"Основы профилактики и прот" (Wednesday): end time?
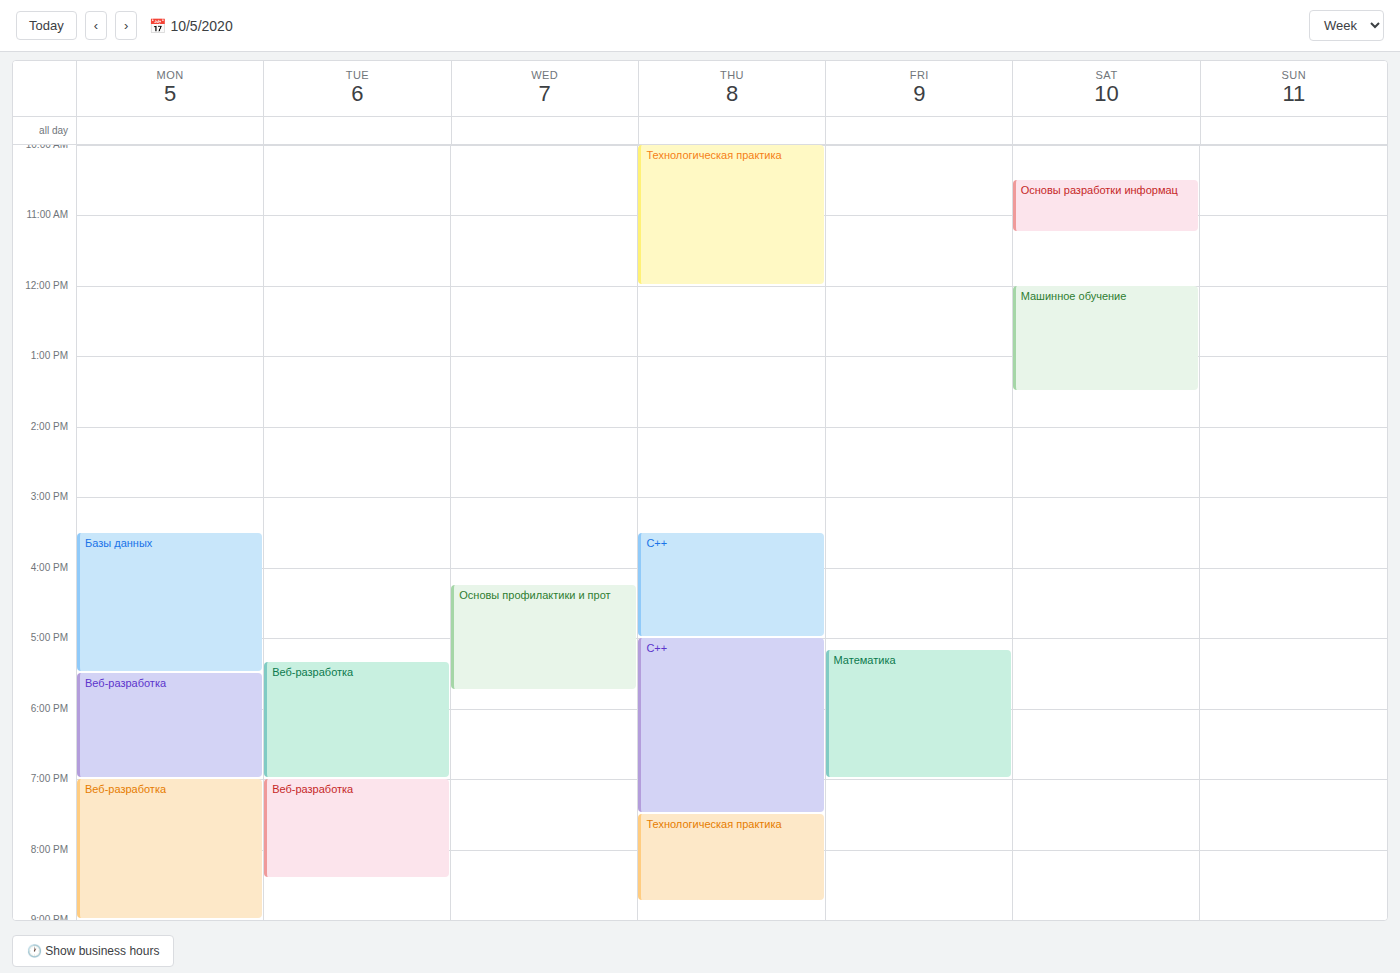
5:45 PM